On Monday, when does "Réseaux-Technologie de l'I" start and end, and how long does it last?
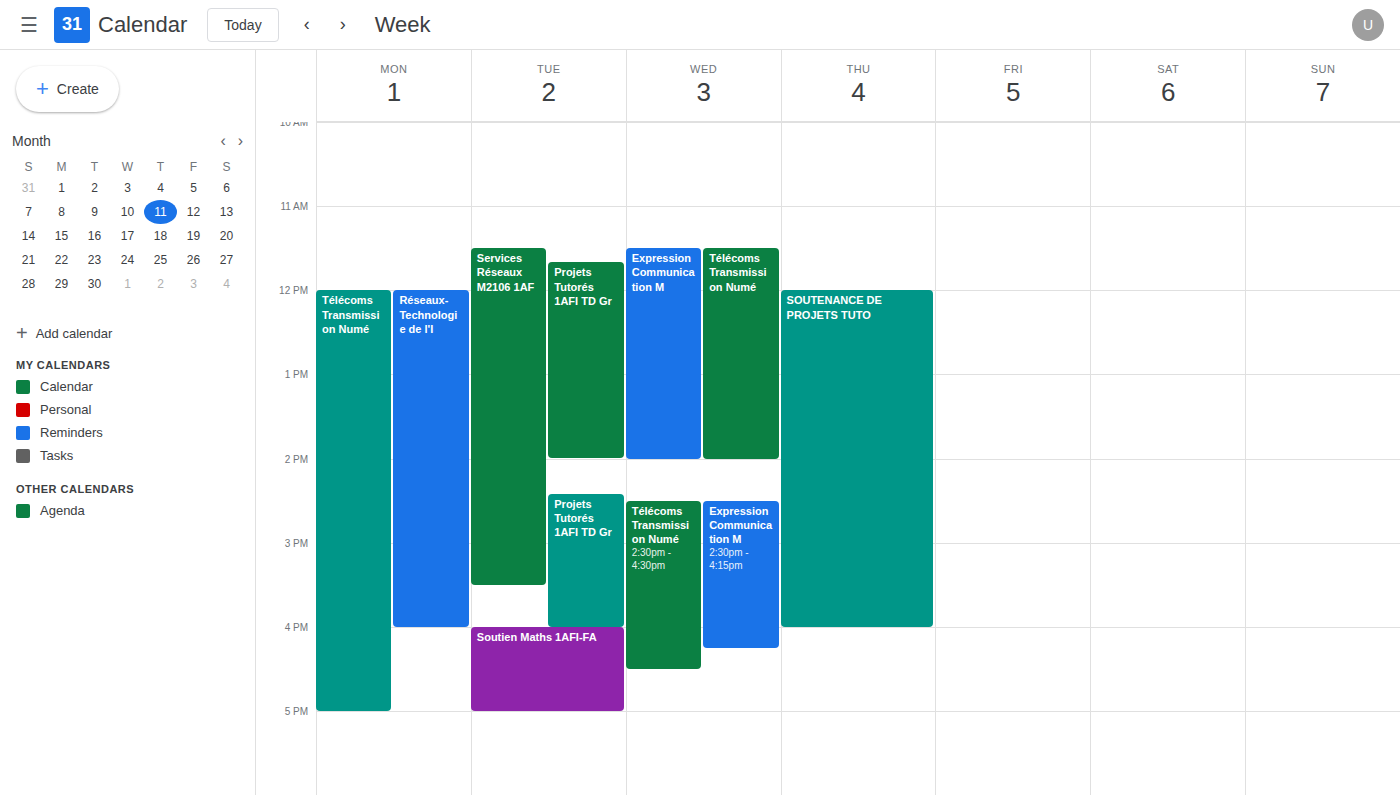
12:00 PM to 4:00 PM, 4 hours